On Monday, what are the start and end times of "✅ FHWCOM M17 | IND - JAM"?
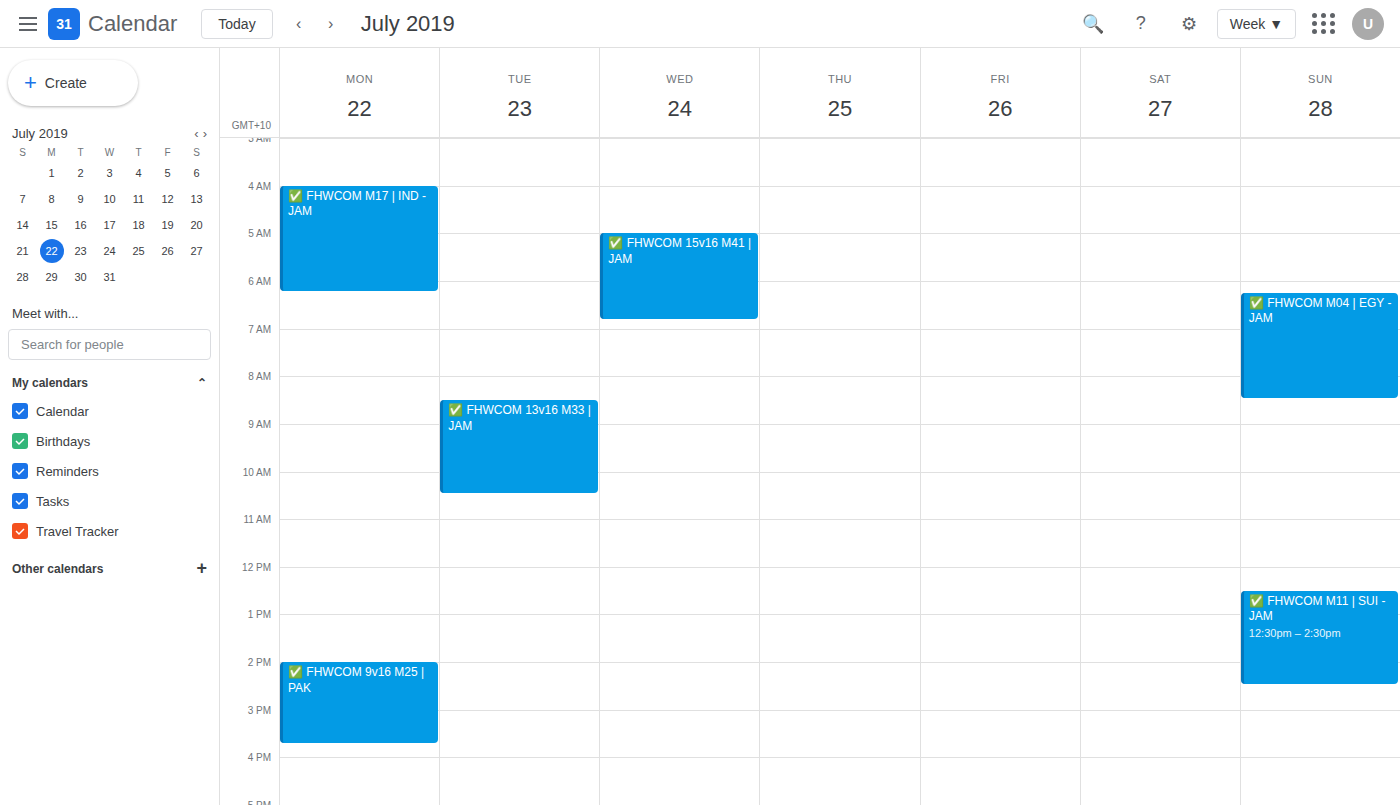
4:00 AM to 6:15 AM